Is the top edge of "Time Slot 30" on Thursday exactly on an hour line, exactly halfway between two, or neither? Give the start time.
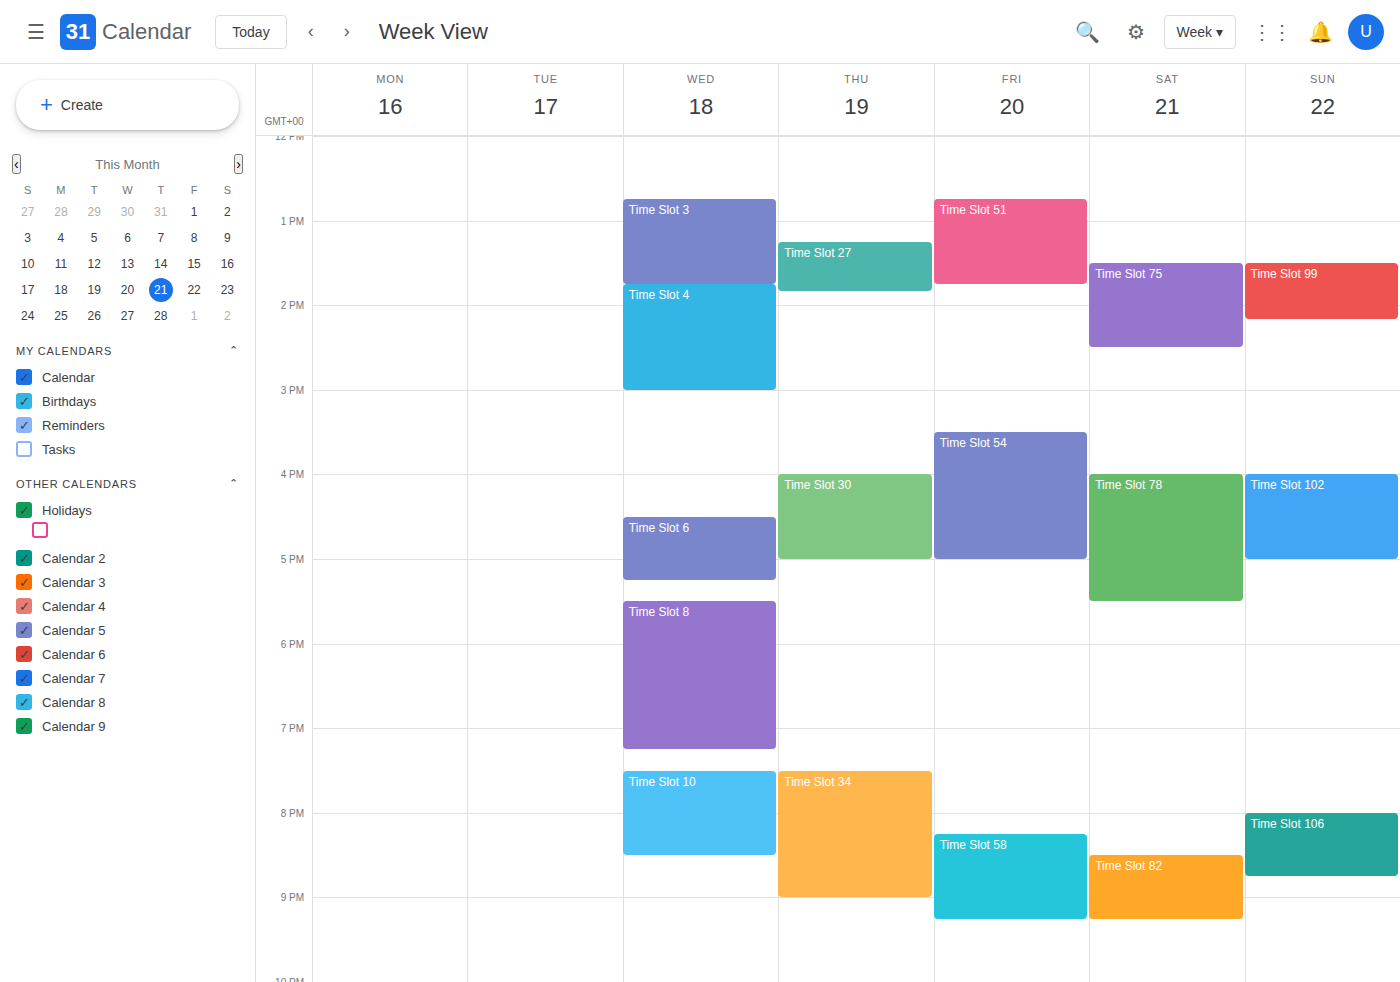
16:00 -- exactly on the 16:00 line.